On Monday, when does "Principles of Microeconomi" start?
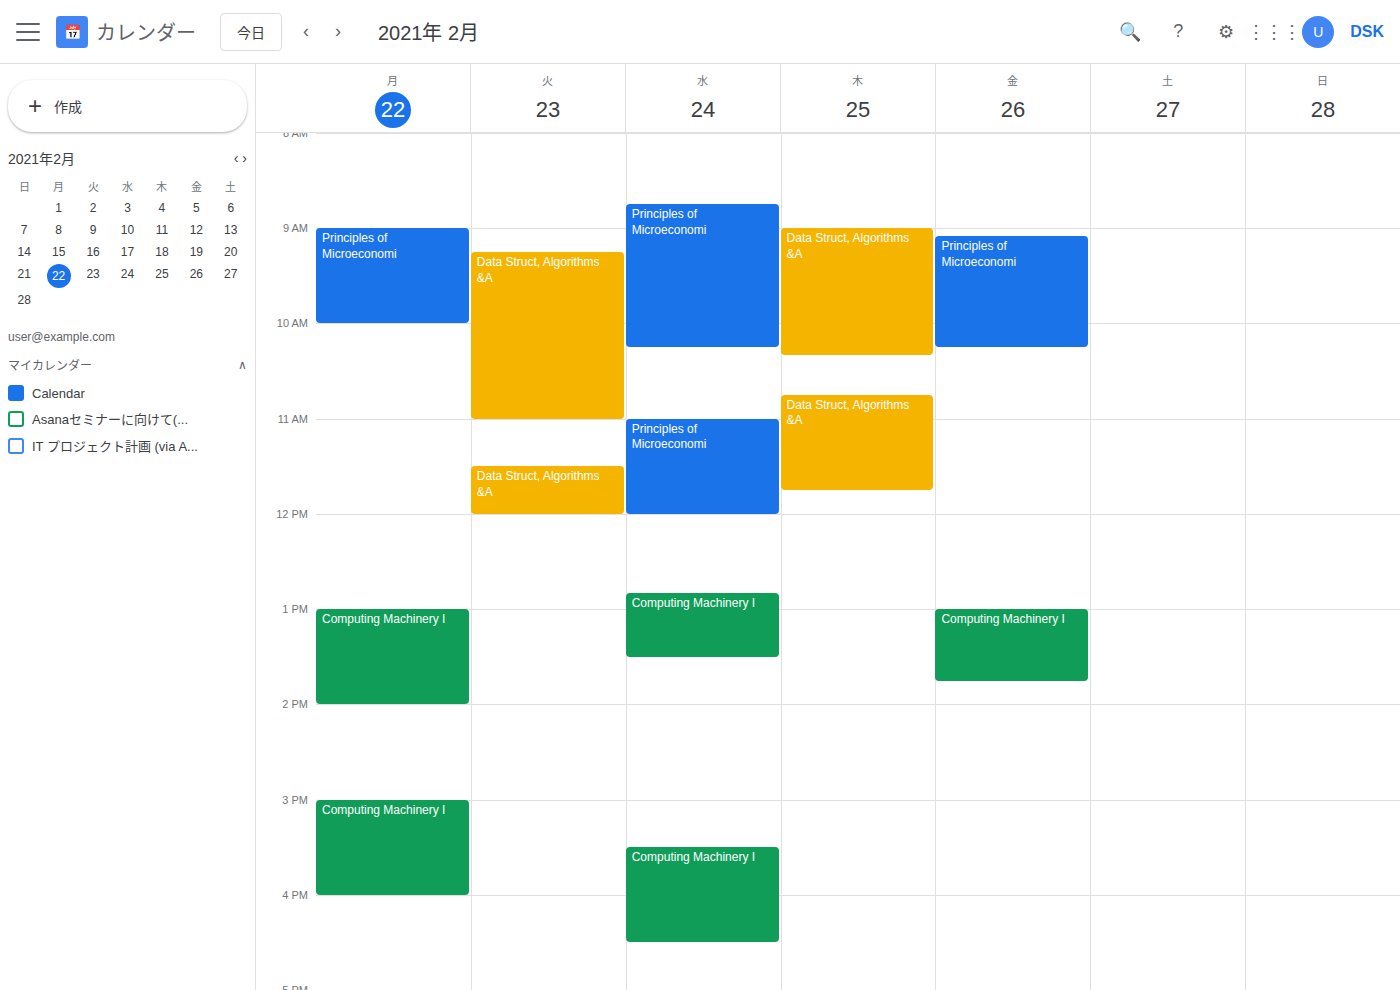
9:00 AM